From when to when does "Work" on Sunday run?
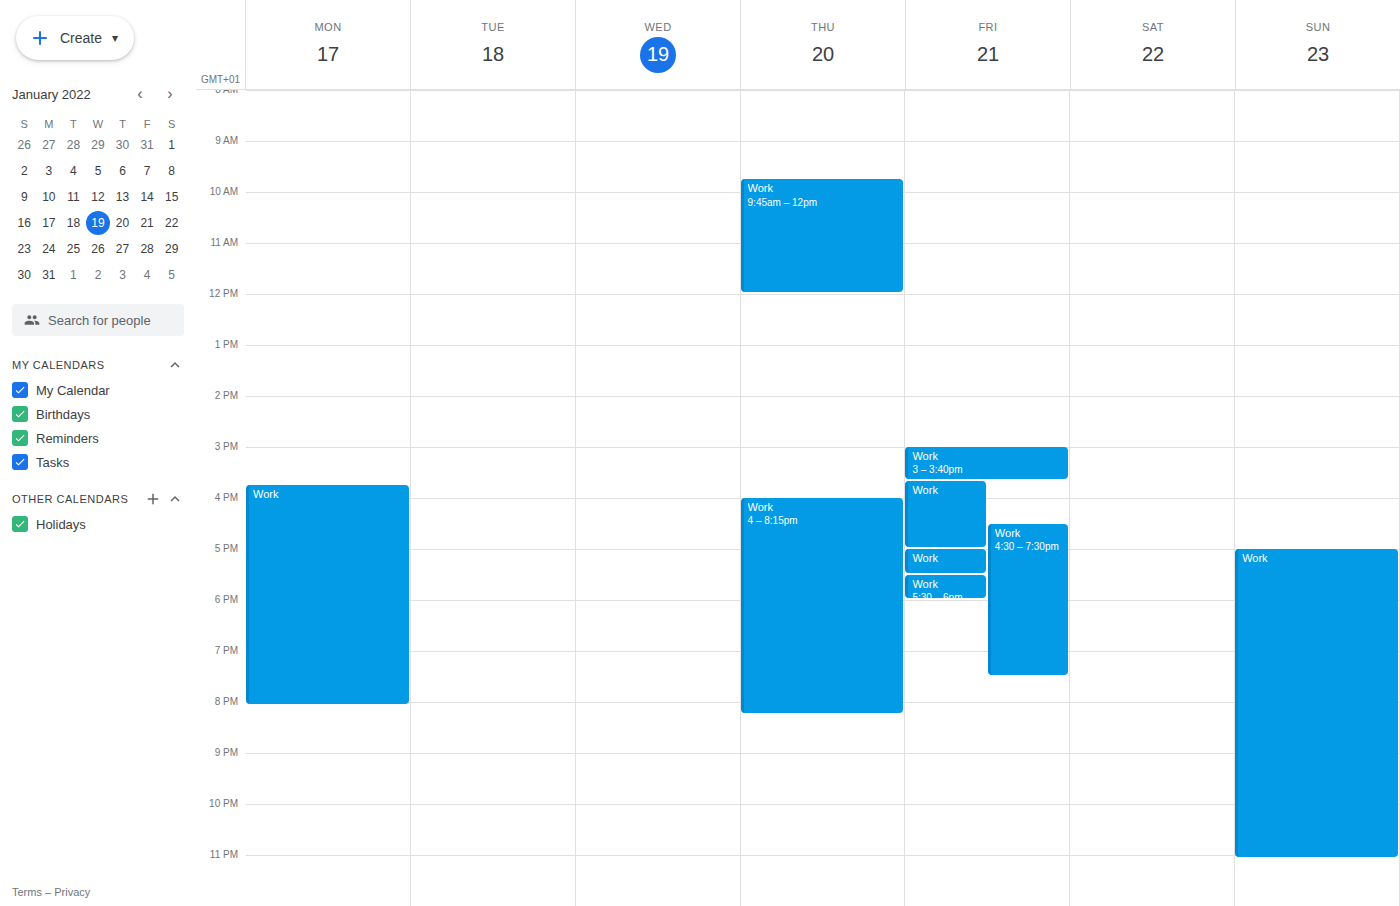
5:00 PM to 11:05 PM